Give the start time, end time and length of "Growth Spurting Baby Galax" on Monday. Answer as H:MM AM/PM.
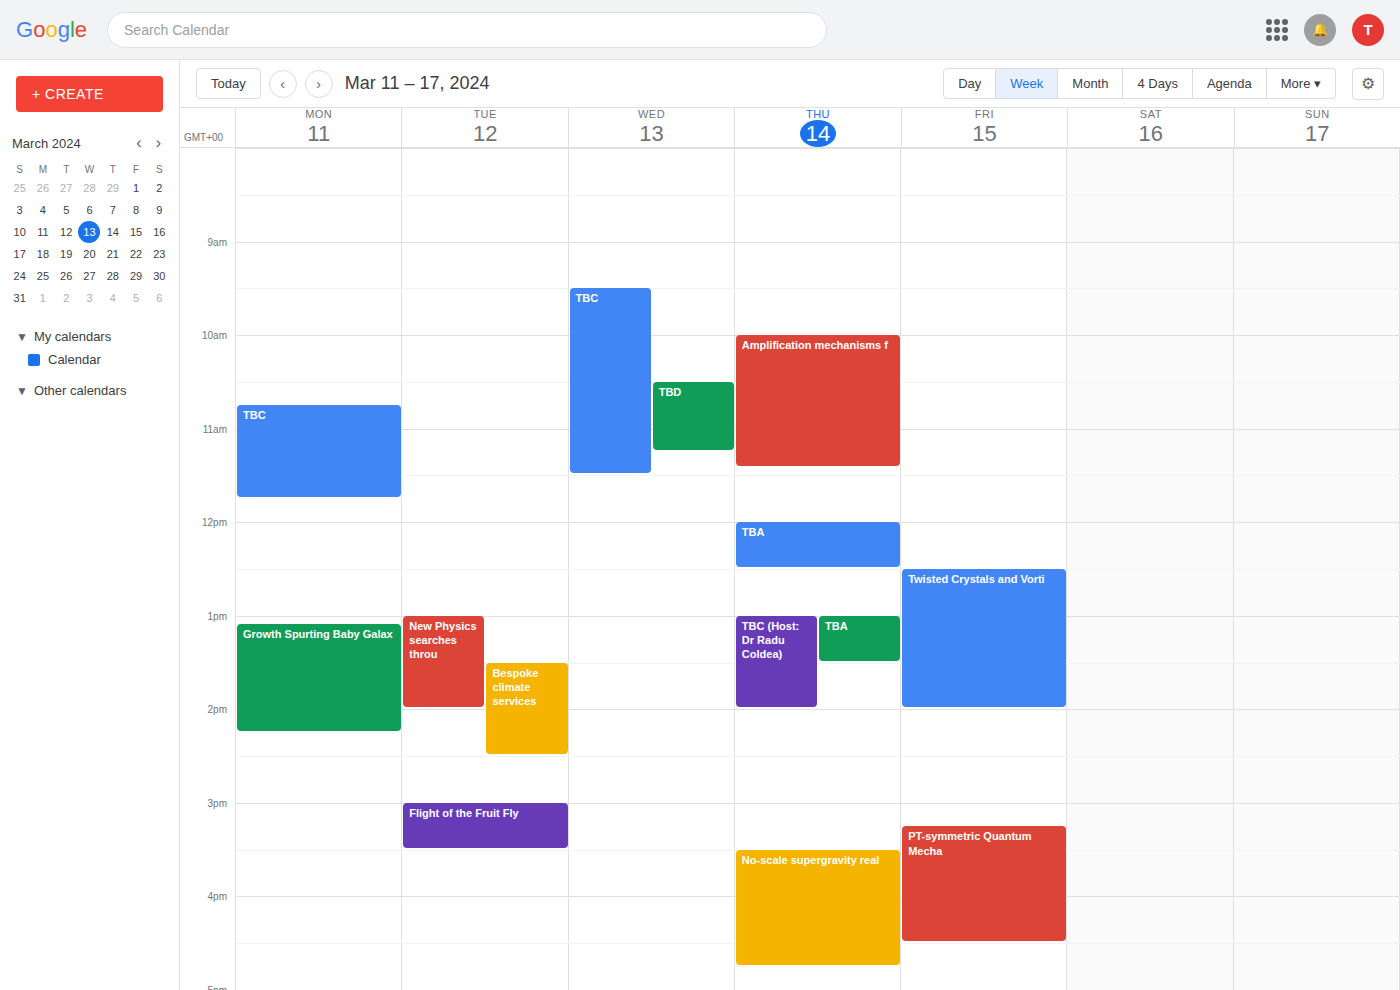
1:05 PM to 2:15 PM, 1 hour 10 minutes